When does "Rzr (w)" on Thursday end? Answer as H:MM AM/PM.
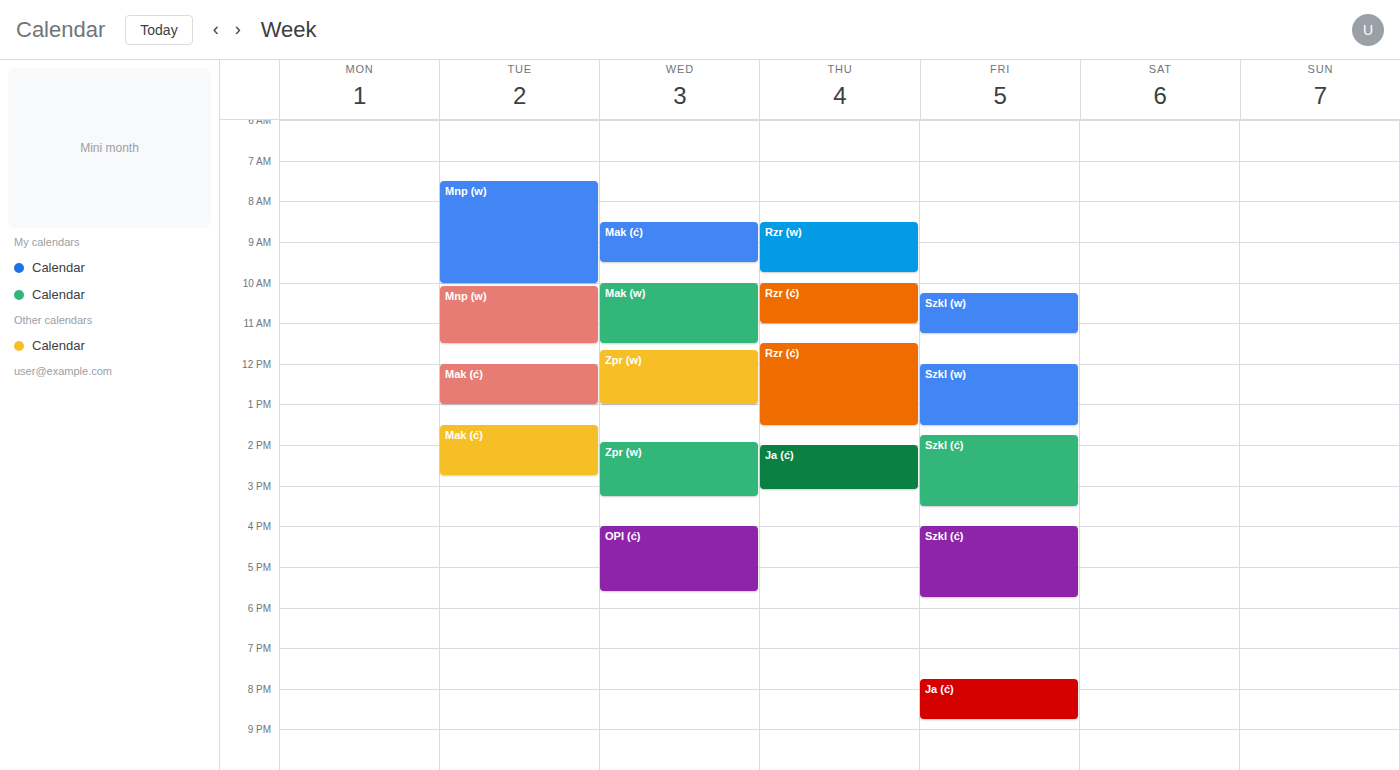
9:45 AM